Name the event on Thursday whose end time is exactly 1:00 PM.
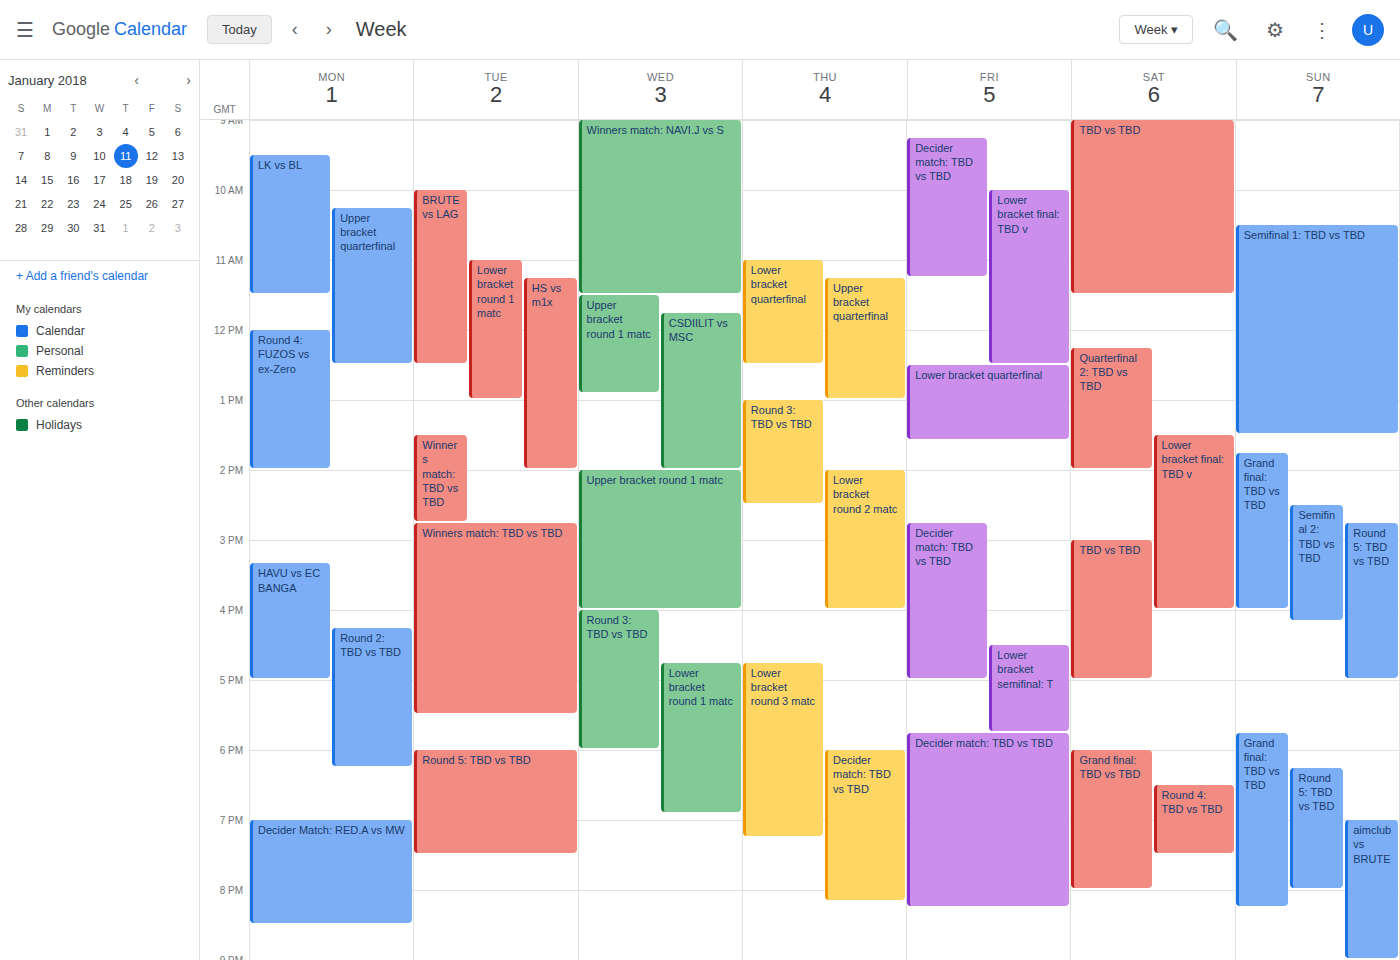
"Upper bracket quarterfinal"